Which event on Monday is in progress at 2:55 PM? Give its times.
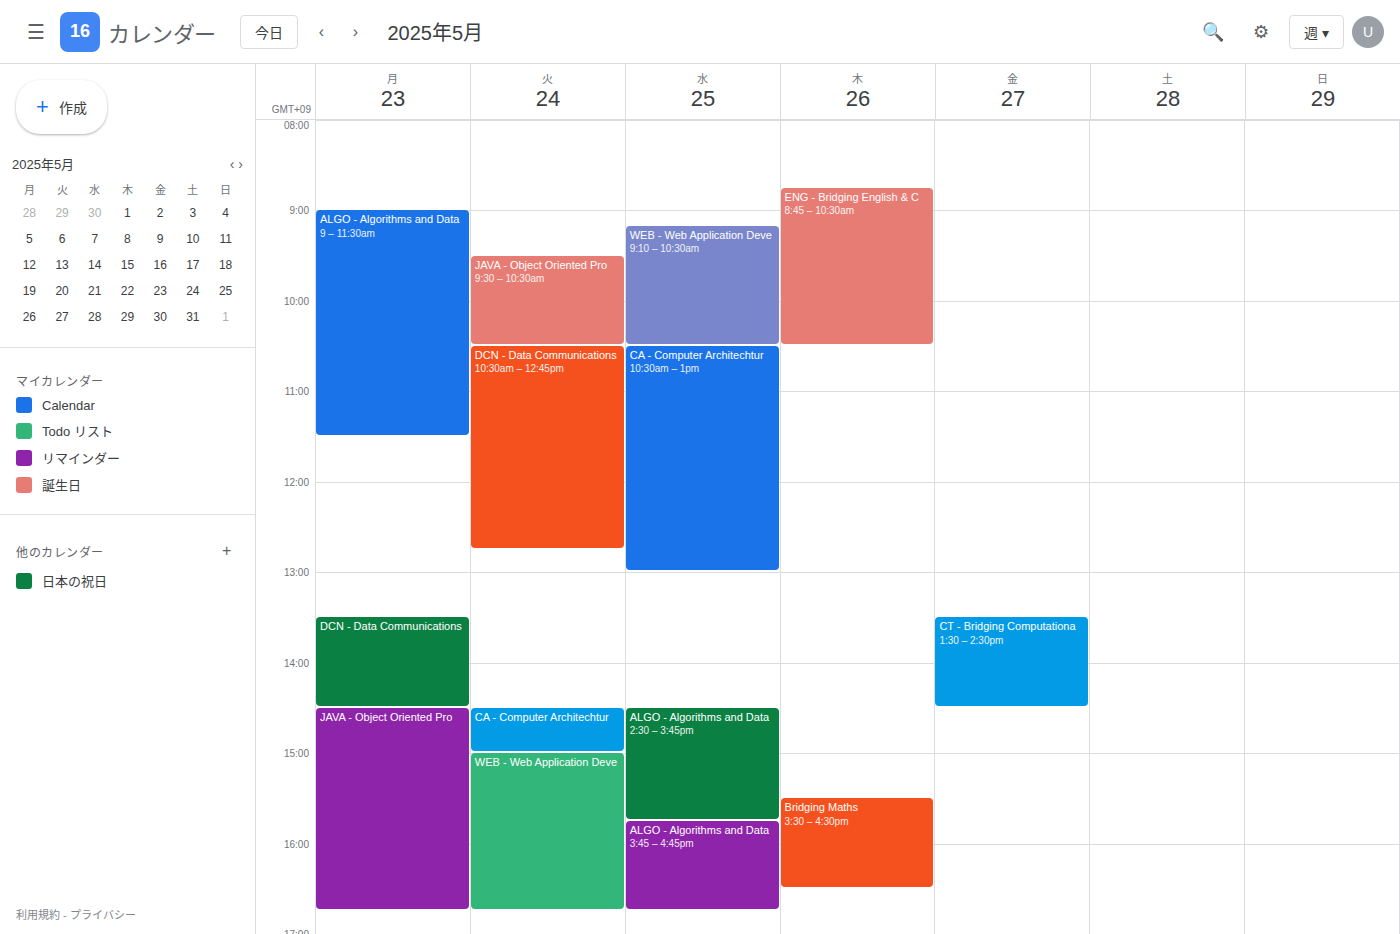
"JAVA - Object Oriented Pro", 2:30 PM to 4:45 PM